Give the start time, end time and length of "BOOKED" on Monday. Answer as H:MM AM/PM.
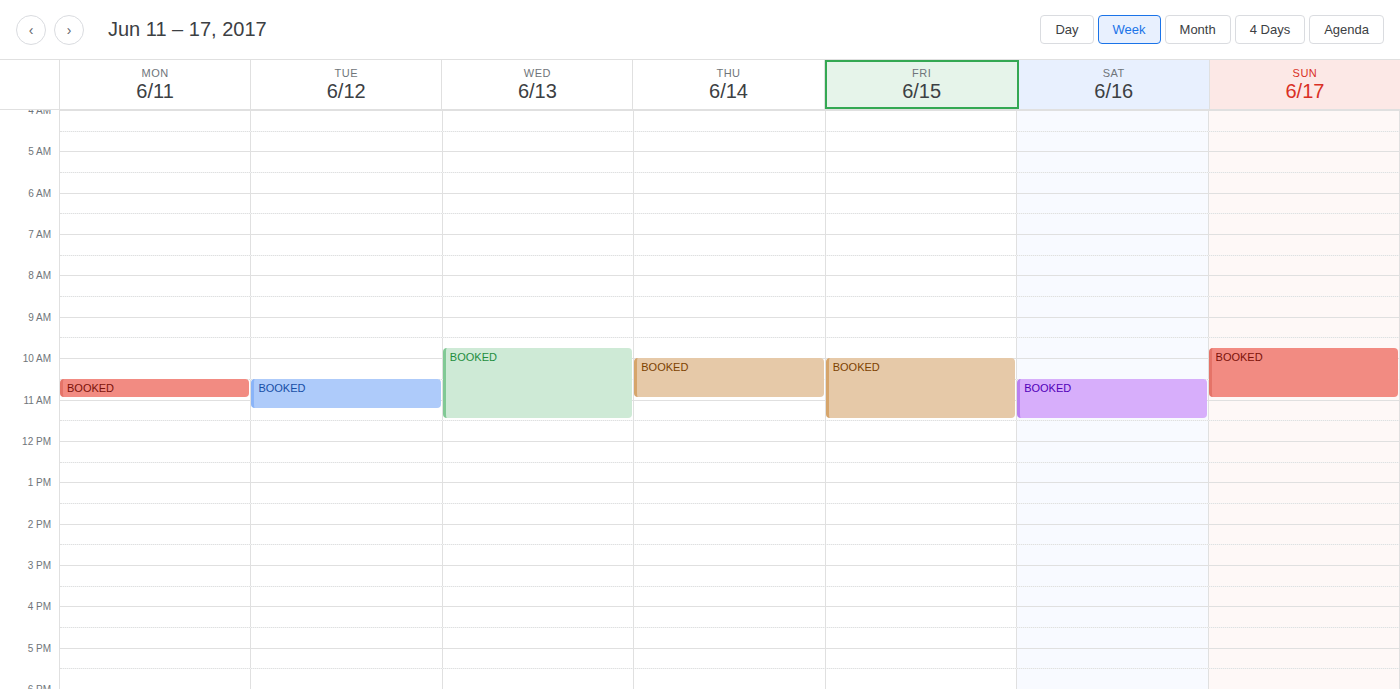
10:30 AM to 11:00 AM, 30 minutes